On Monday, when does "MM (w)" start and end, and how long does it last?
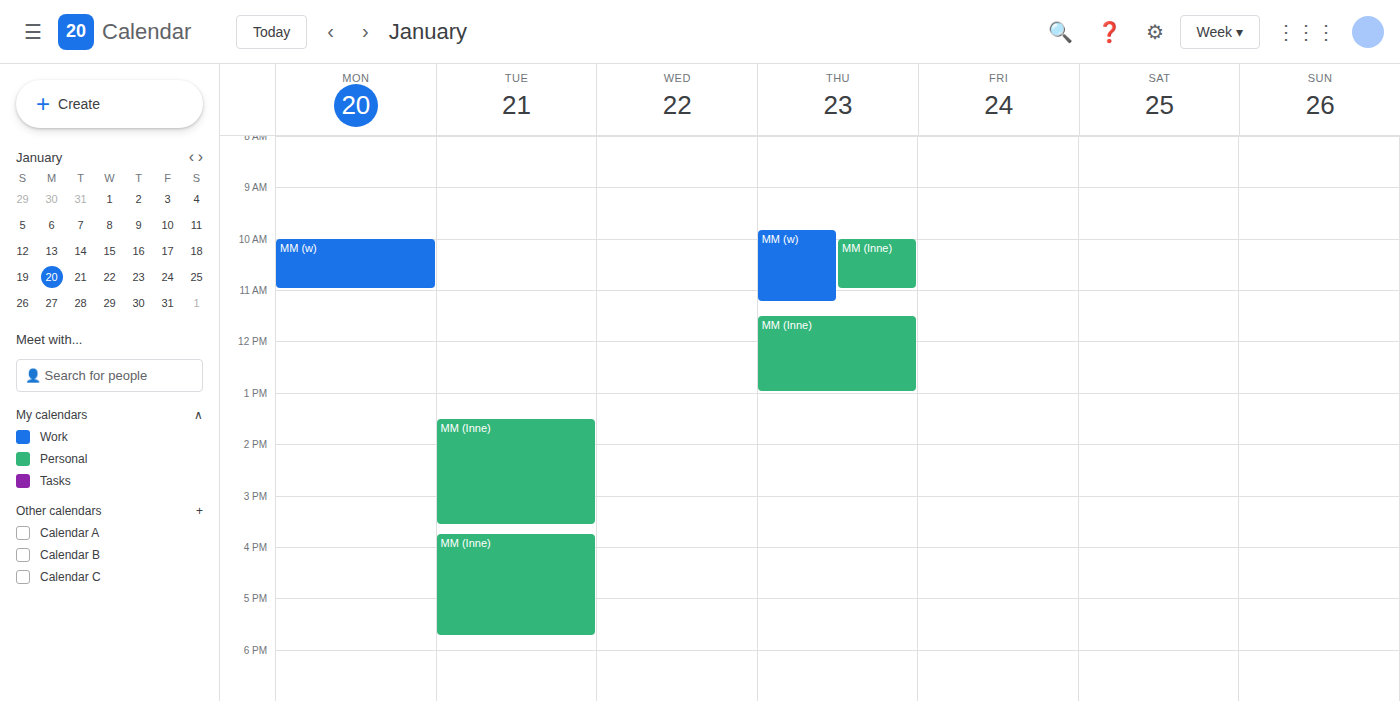
10:00 AM to 11:00 AM, 1 hour